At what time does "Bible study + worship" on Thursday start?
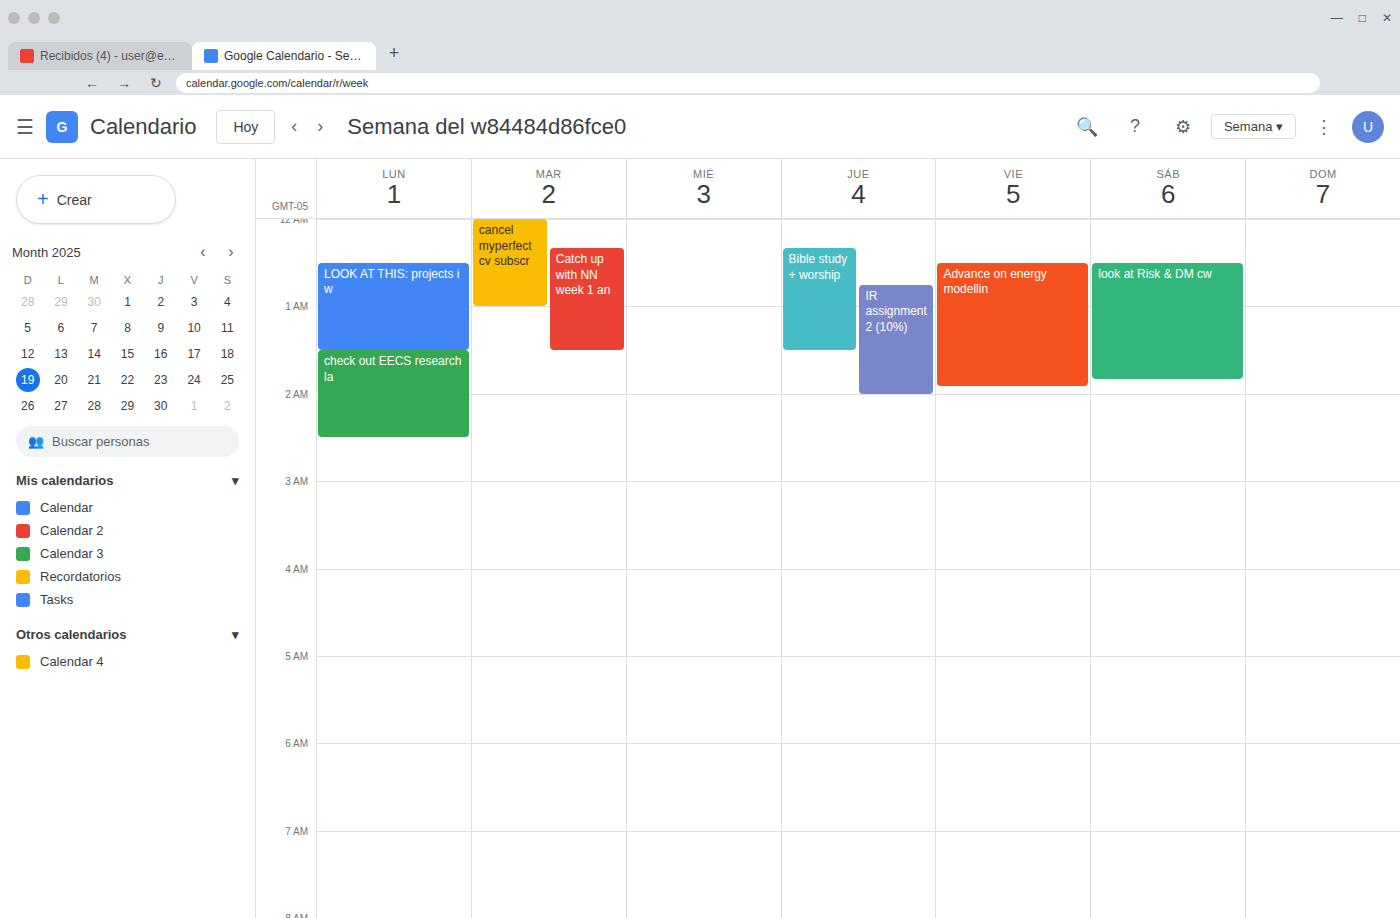
12:20 AM